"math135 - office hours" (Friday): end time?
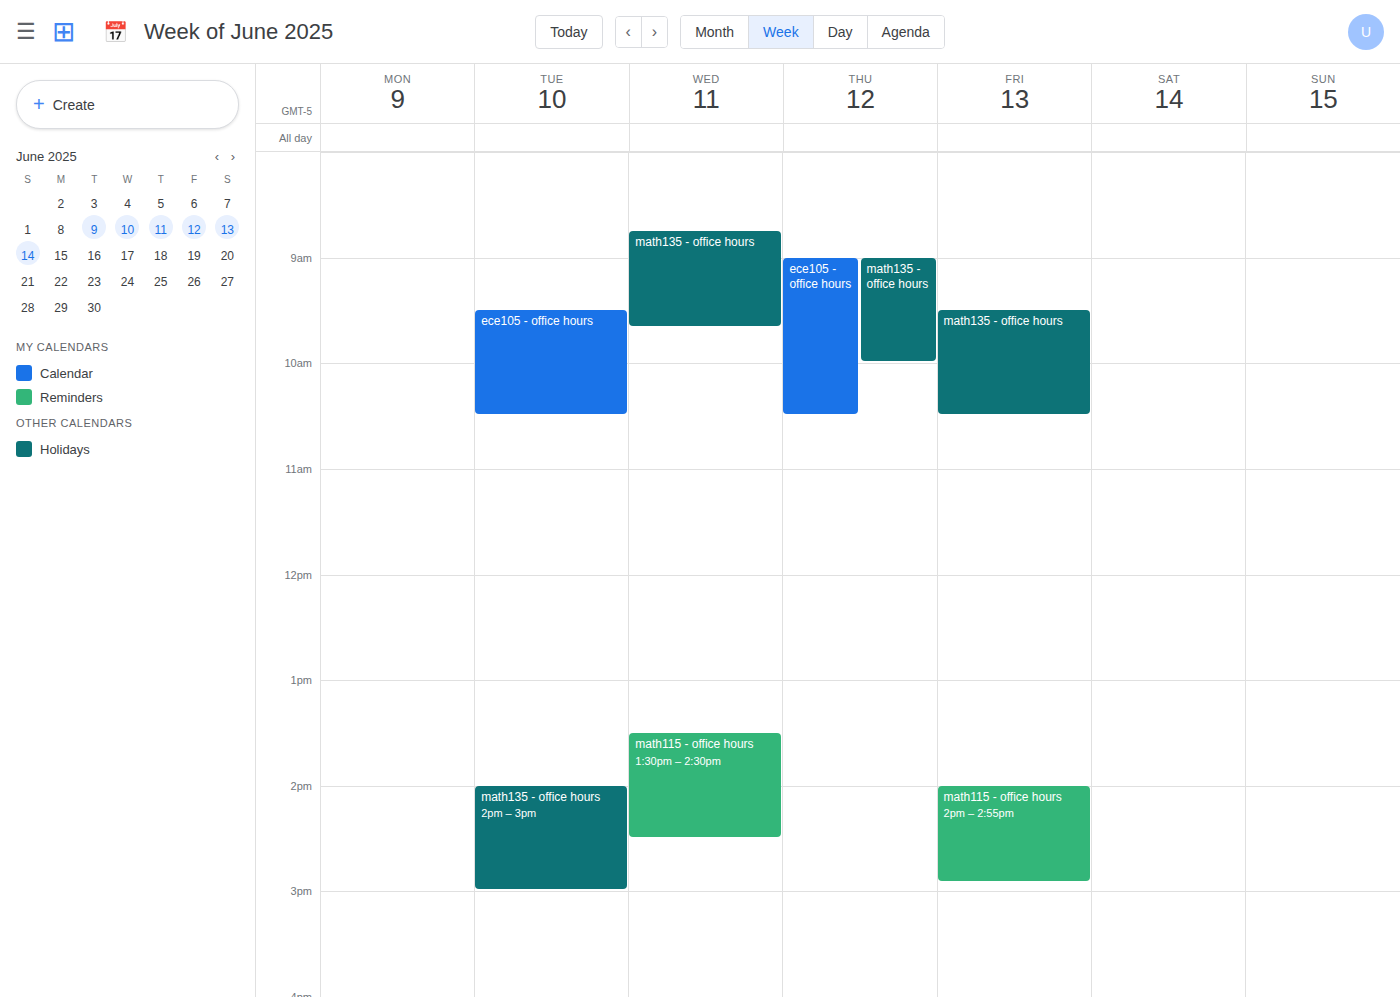
10:30 AM